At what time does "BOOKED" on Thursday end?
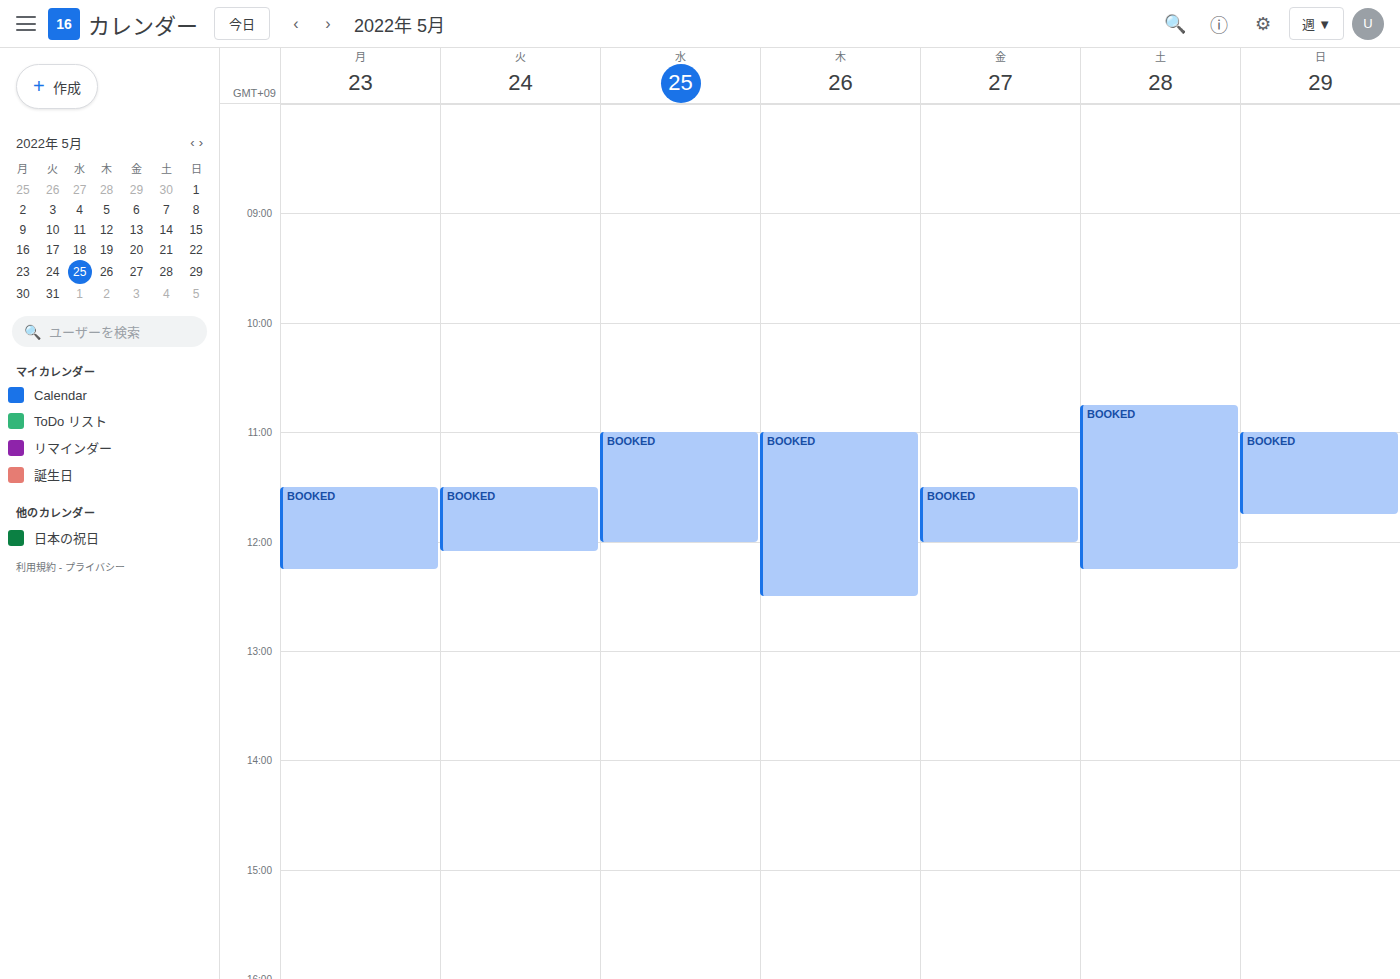
12:30 PM